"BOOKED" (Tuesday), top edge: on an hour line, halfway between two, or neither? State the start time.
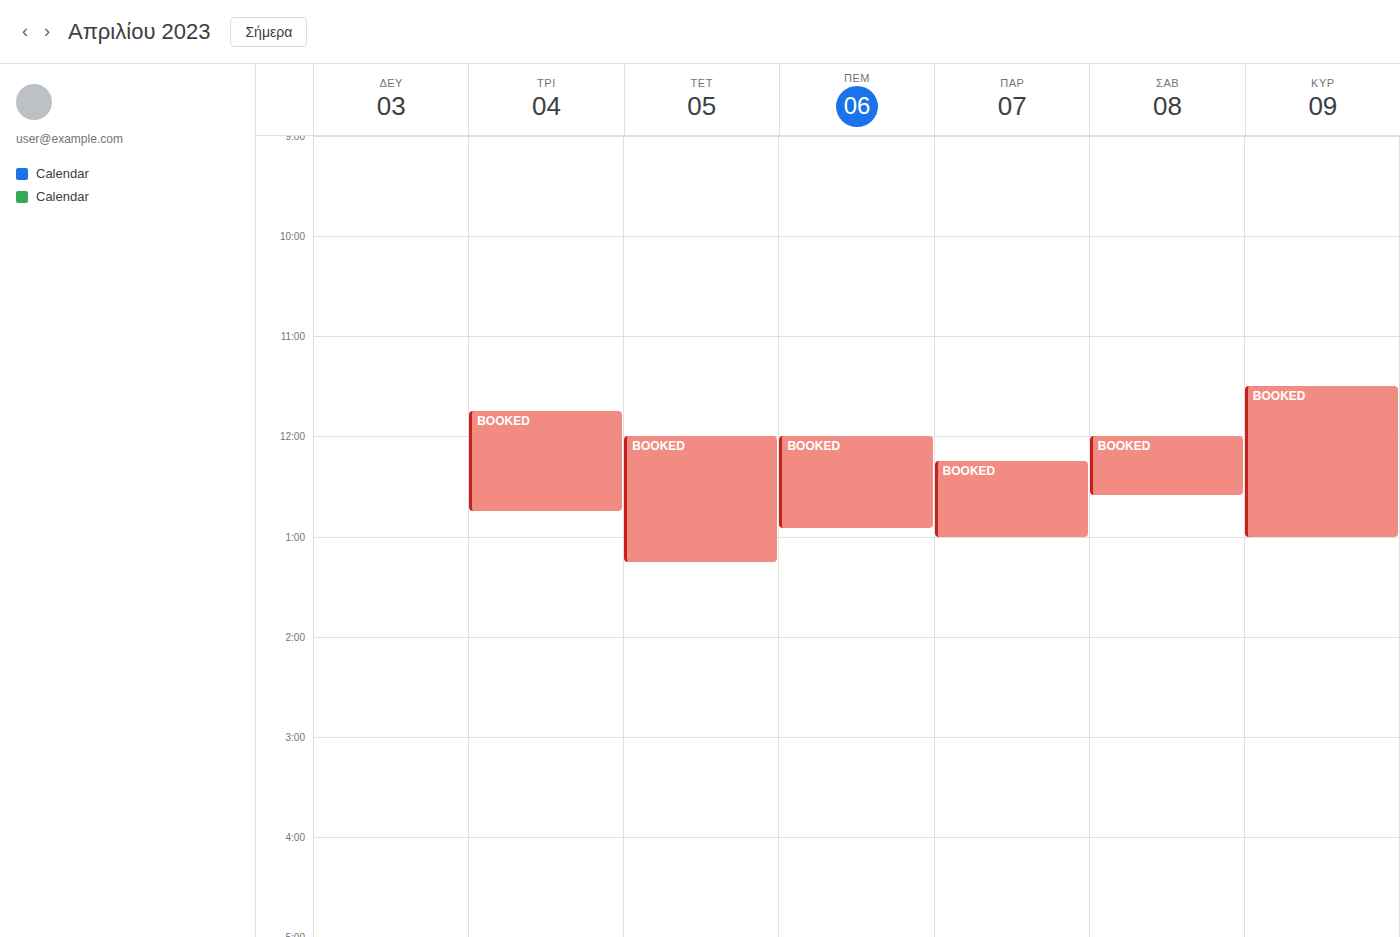
11:45 AM -- neither: three quarters of the way from the 11 AM line to the 12 PM line.